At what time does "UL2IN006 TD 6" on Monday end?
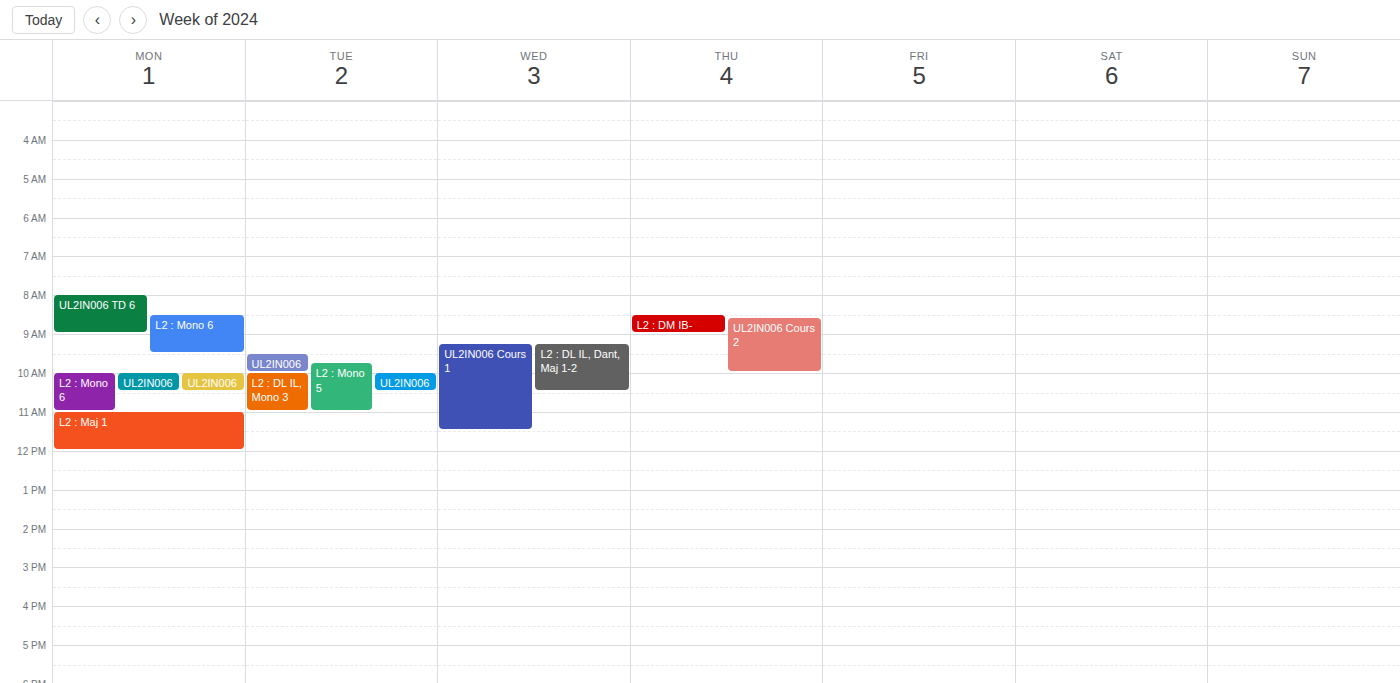
9:00 AM